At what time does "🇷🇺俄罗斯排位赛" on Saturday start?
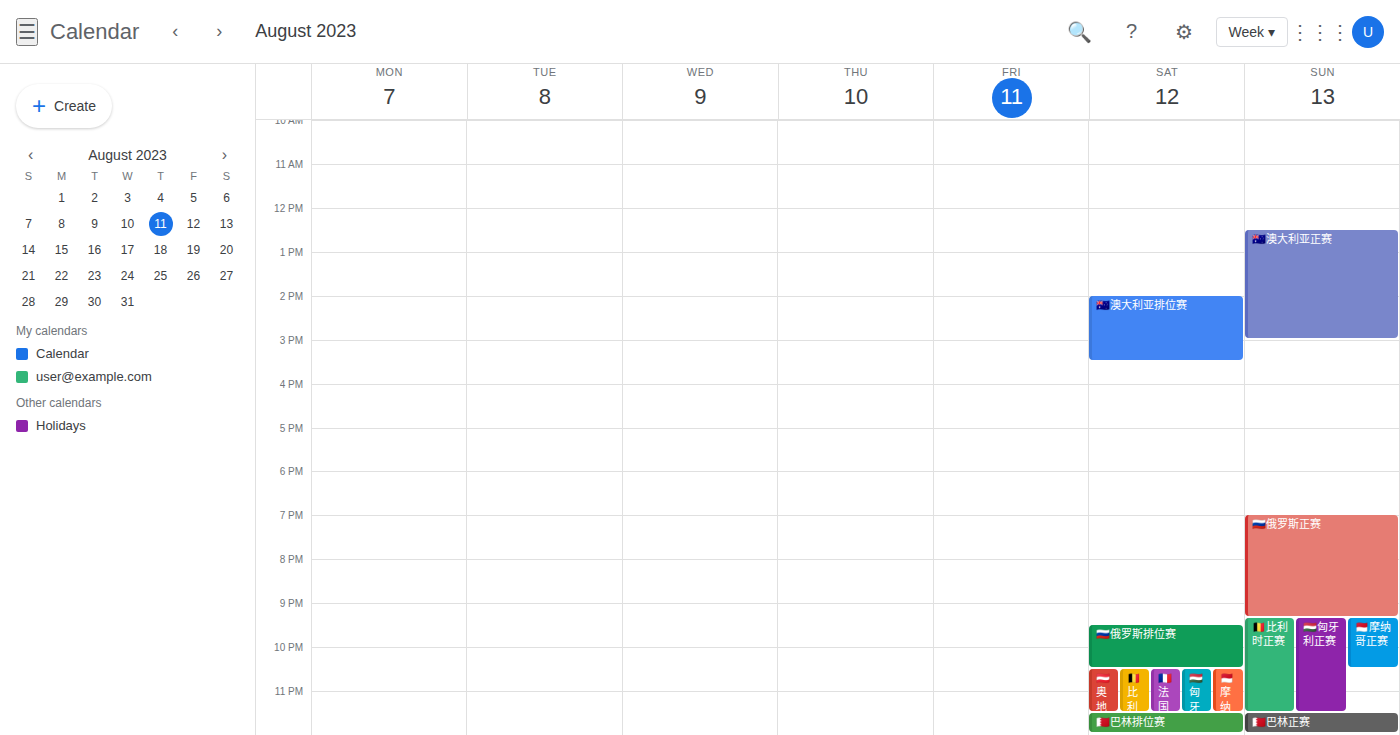
9:30 PM